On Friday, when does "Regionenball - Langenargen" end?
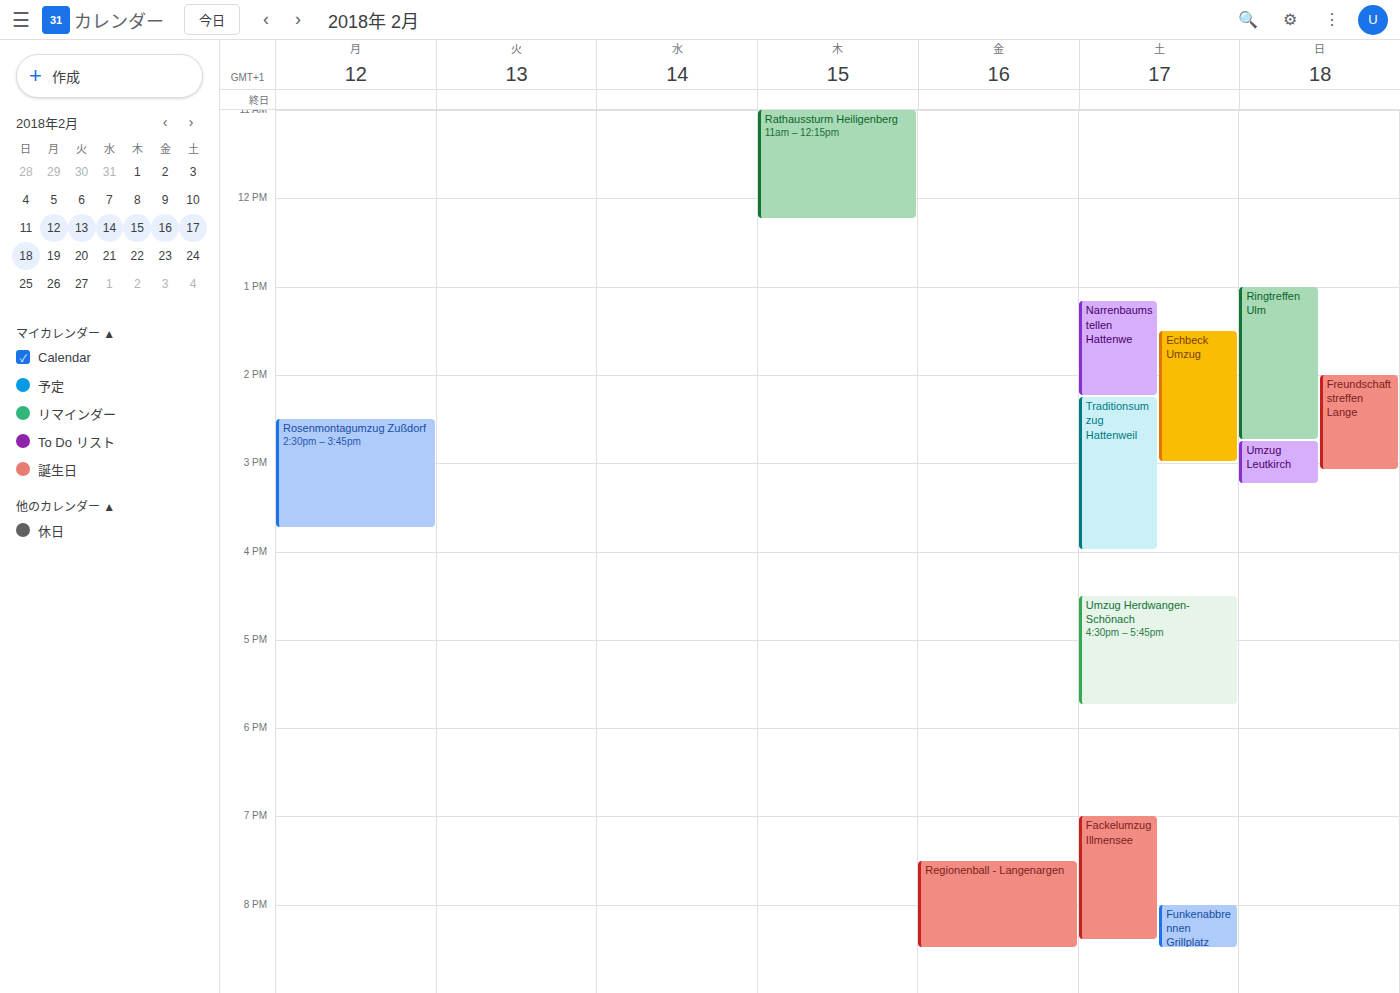
8:30 PM